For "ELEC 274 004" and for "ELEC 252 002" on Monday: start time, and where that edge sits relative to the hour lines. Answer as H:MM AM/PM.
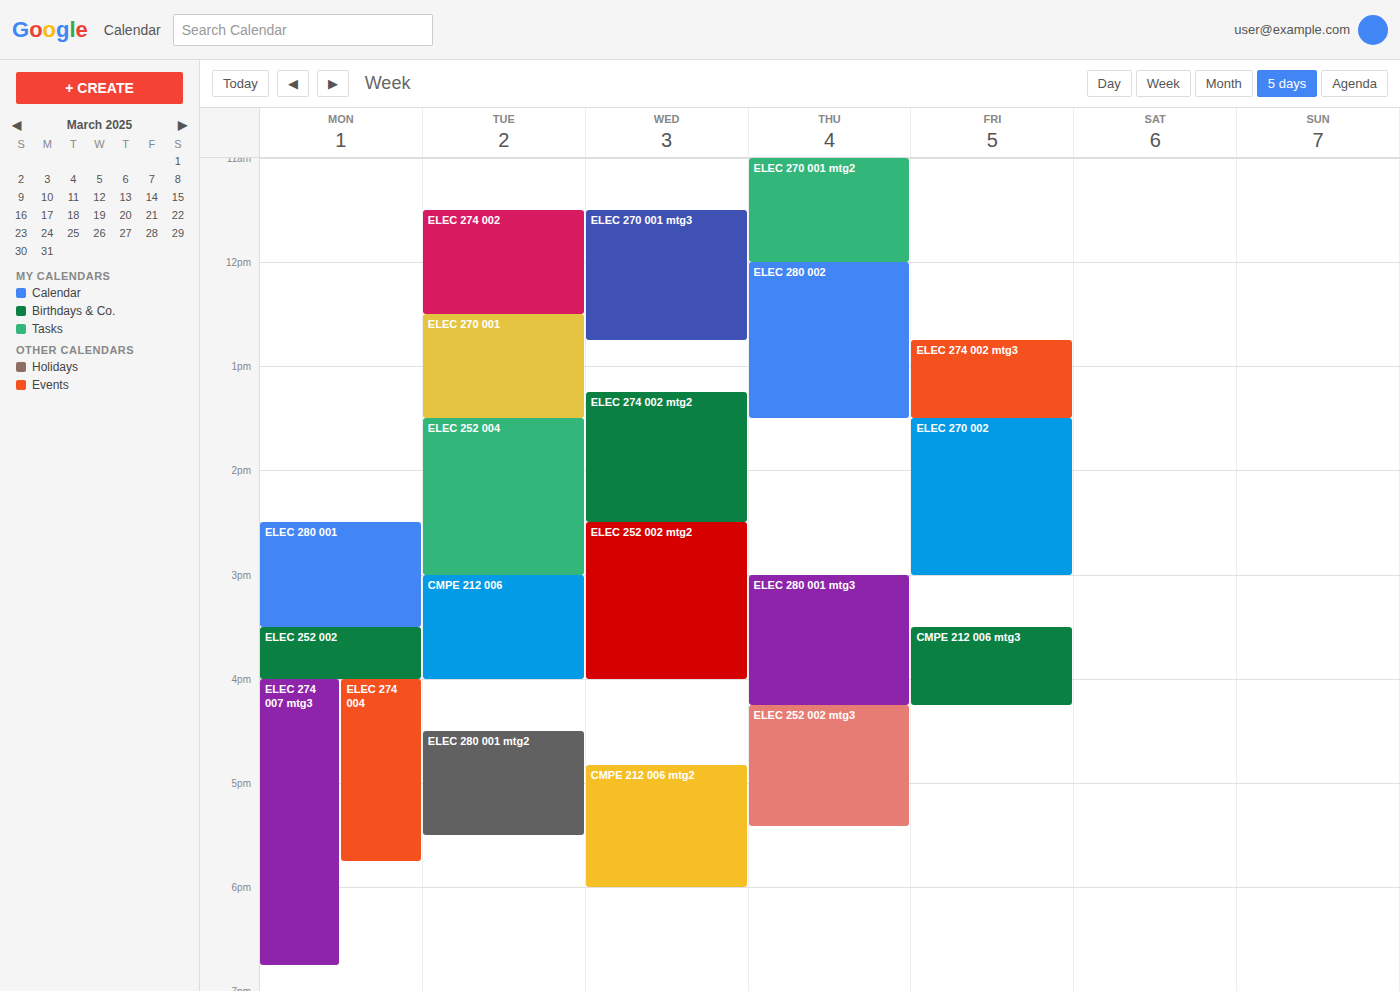
"ELEC 274 004": 4:00 PM, exactly on the 4 PM line. "ELEC 252 002": 3:30 PM, halfway between the 3 PM and 4 PM lines.